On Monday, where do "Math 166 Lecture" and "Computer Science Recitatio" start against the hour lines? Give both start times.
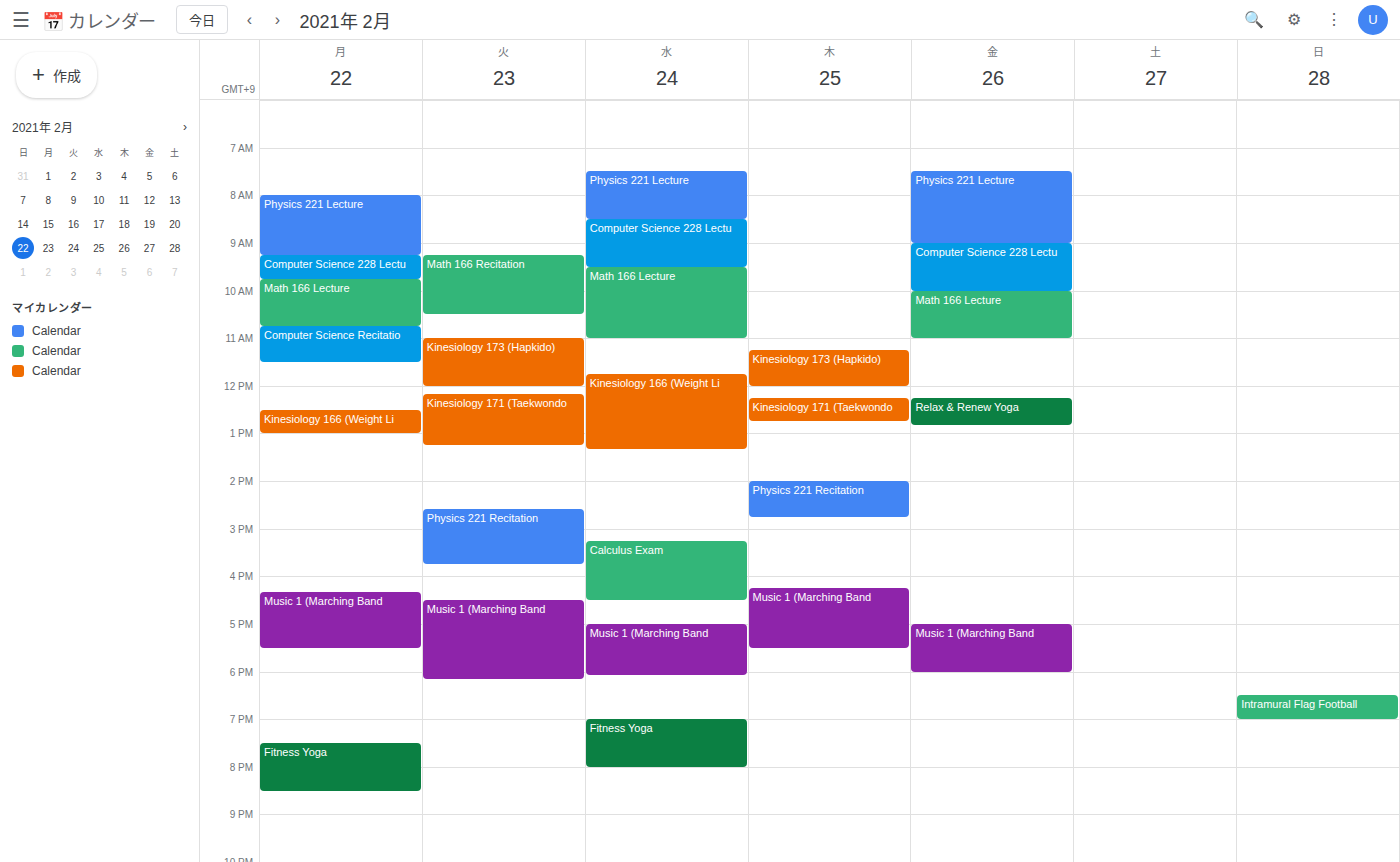
"Math 166 Lecture": 9:45 AM, neither: three quarters of the way from the 9 AM line to the 10 AM line. "Computer Science Recitatio": 10:45 AM, neither: three quarters of the way from the 10 AM line to the 11 AM line.